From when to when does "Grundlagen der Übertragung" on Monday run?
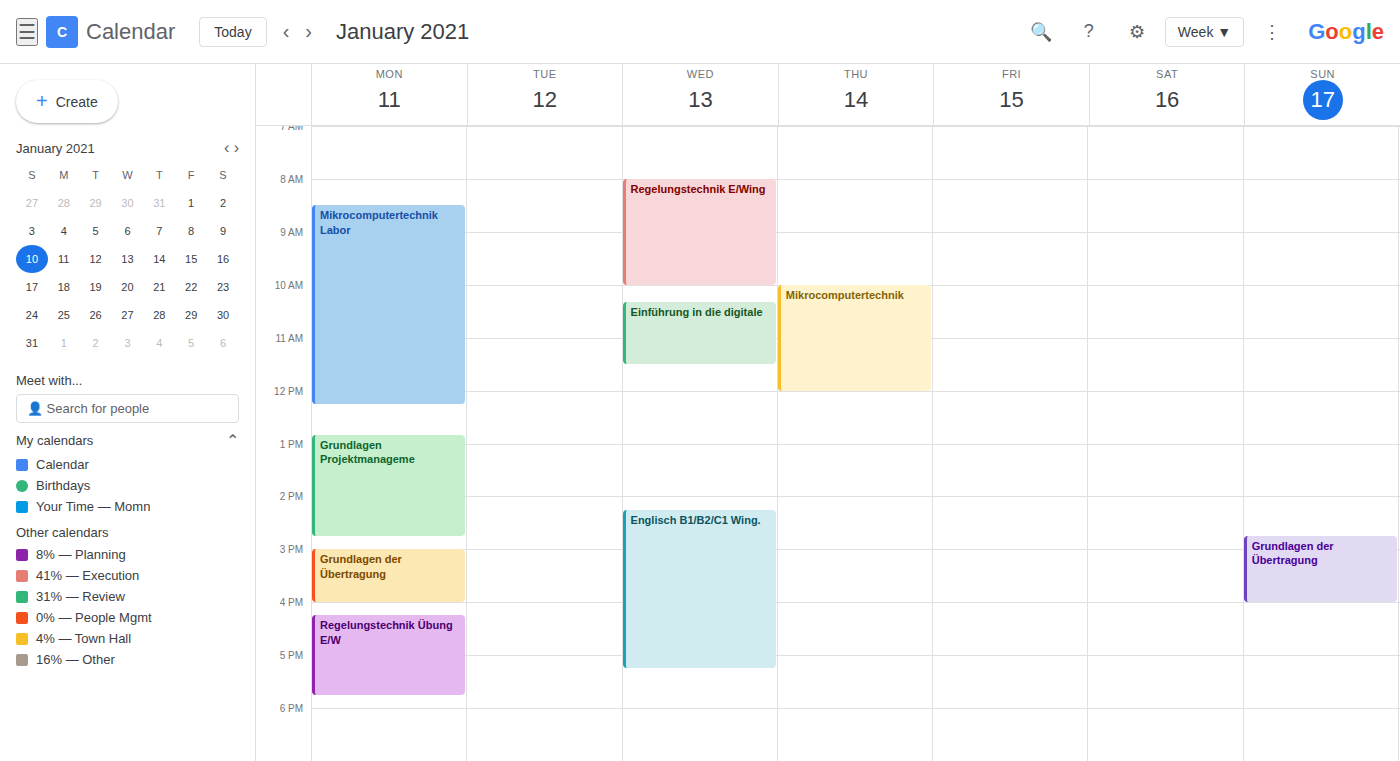
3:00 PM to 4:00 PM